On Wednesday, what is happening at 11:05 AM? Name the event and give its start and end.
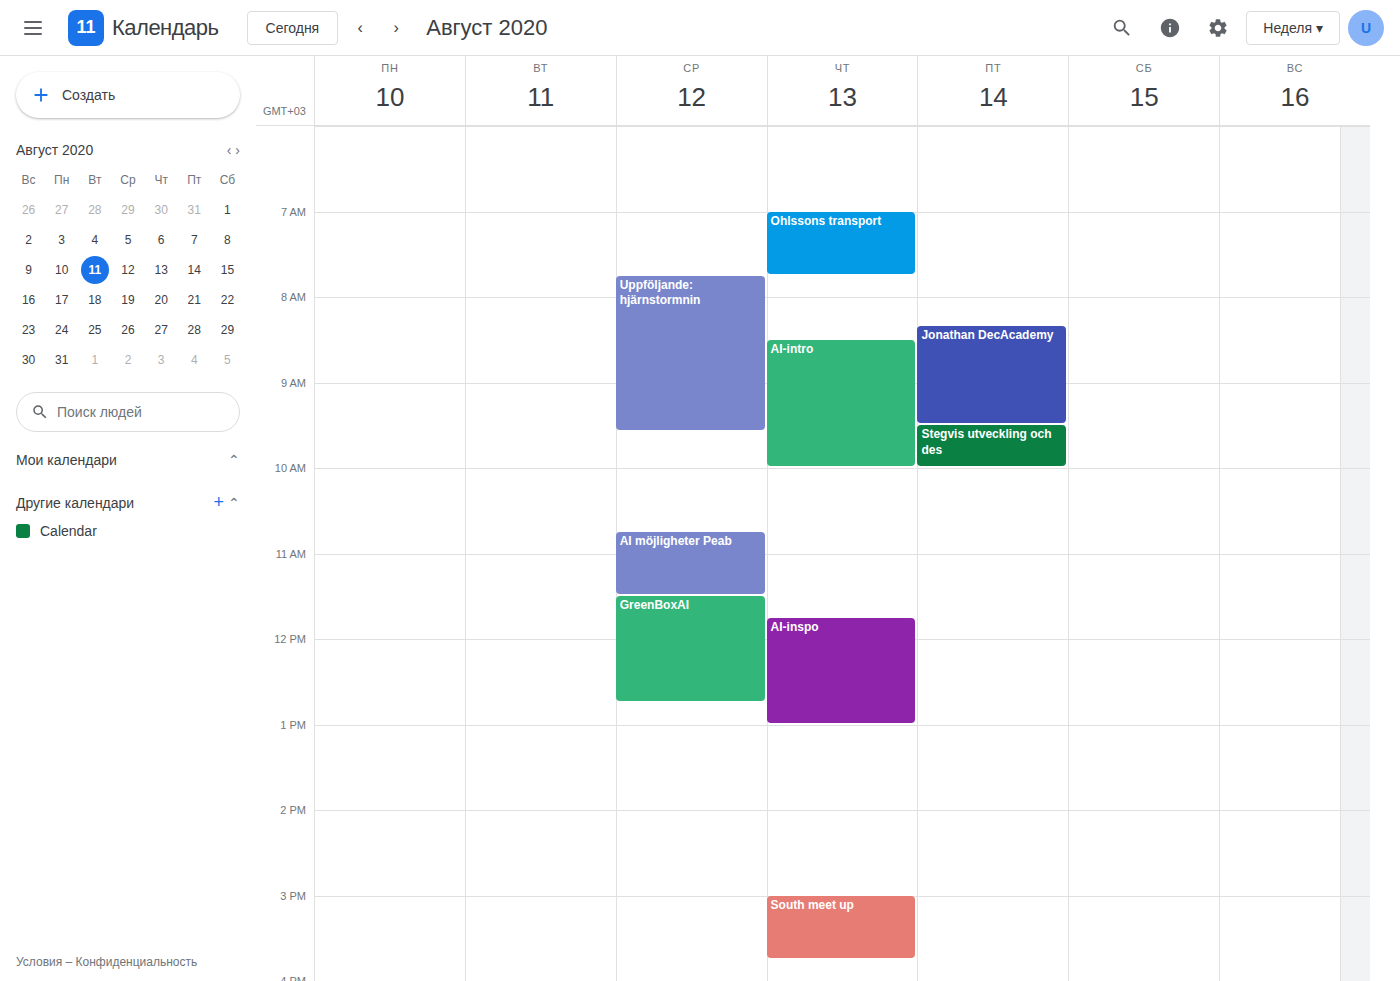
"AI möjligheter Peab", 10:45 AM to 11:30 AM